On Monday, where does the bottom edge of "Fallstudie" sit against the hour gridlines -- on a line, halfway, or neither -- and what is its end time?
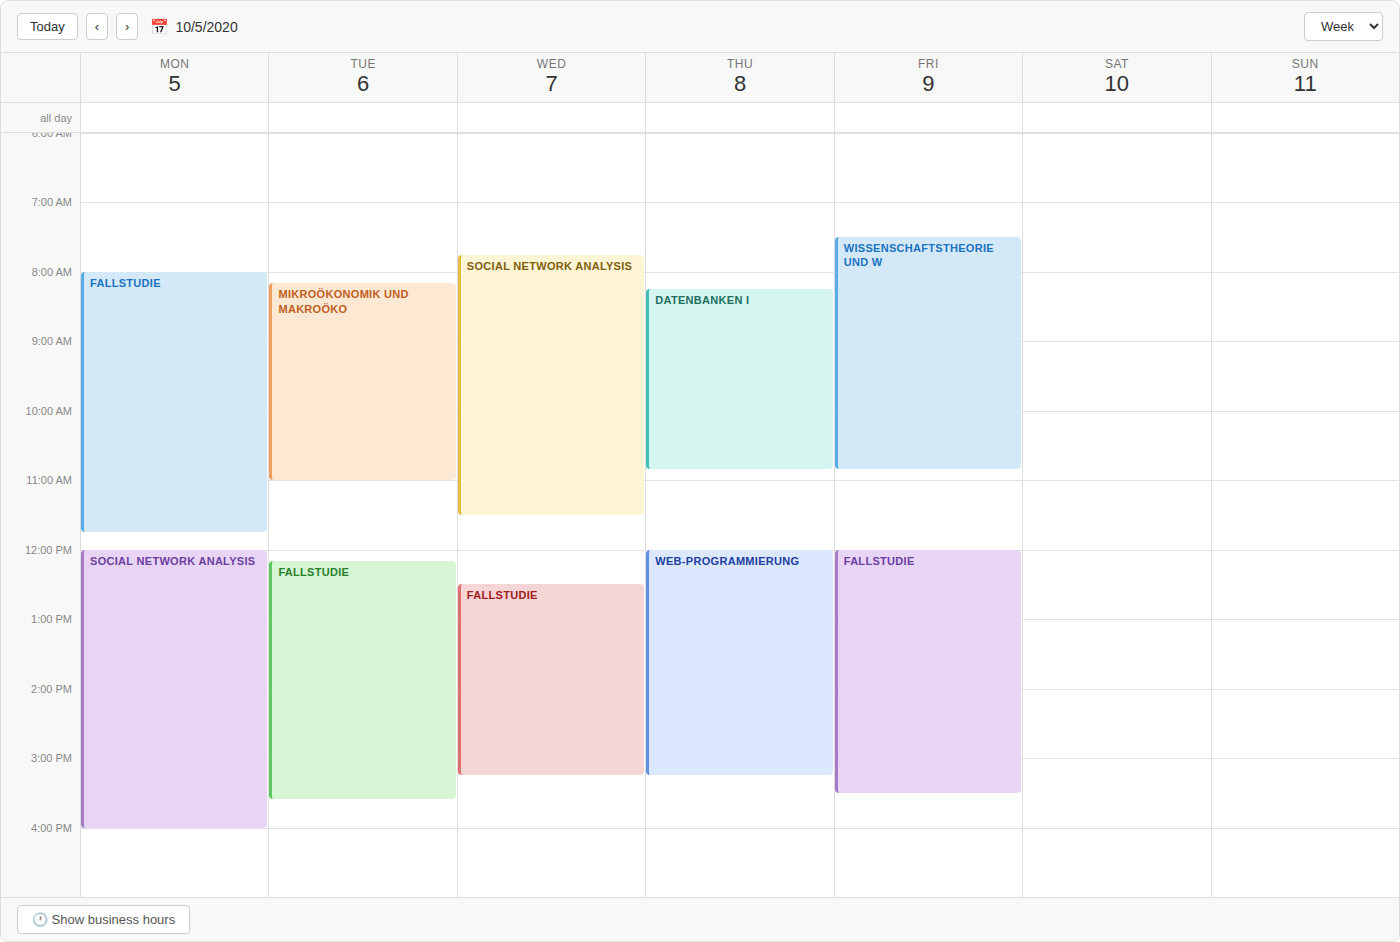
11:45 -- neither: three quarters of the way from the 11:00 line to the 12:00 line.